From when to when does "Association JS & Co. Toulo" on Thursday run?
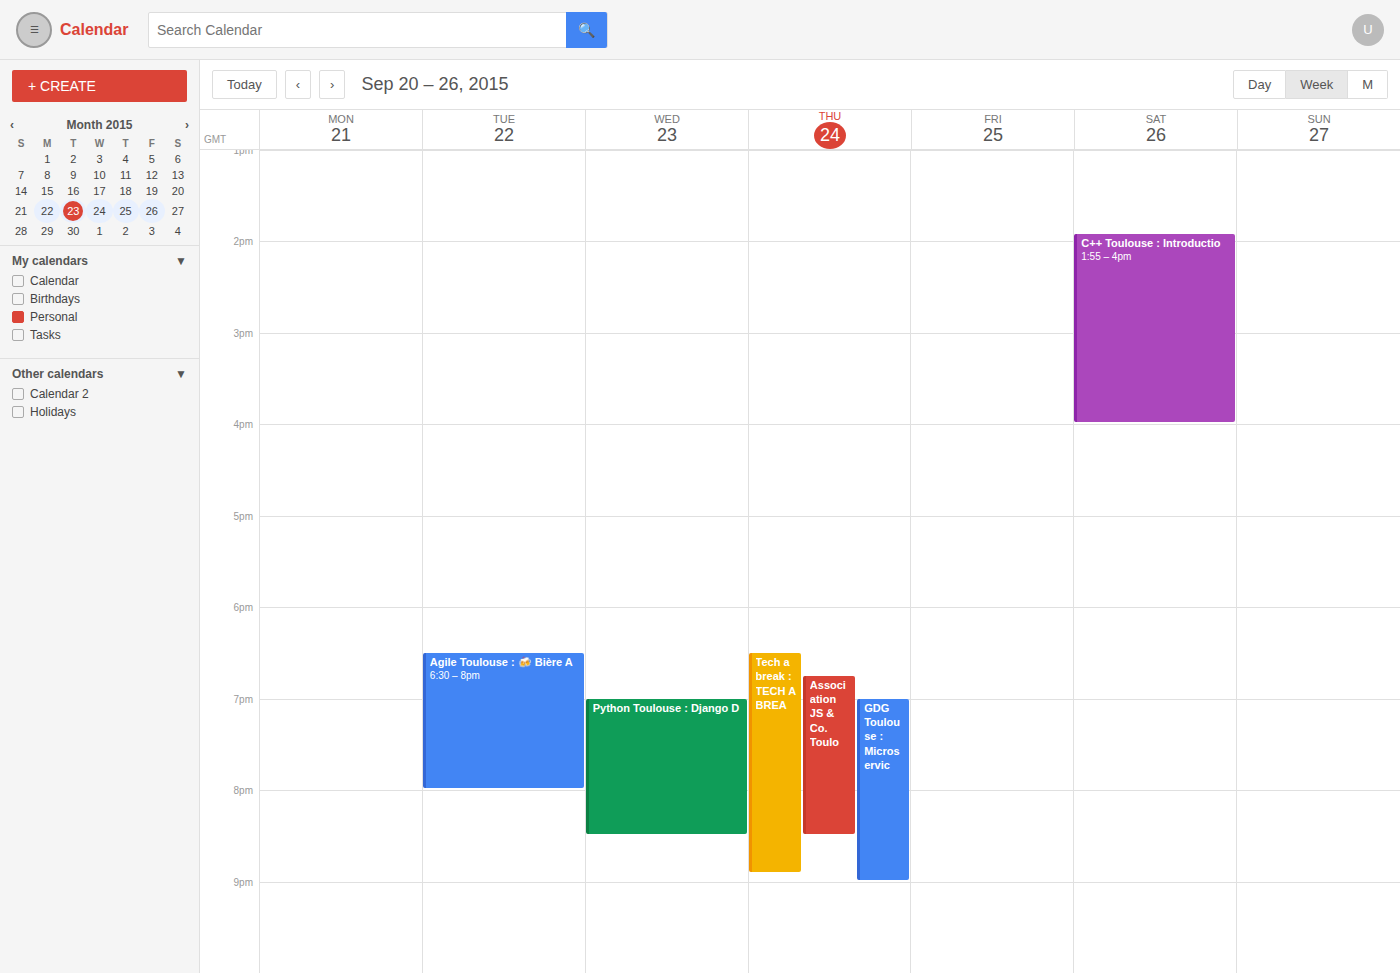
6:45 PM to 8:30 PM